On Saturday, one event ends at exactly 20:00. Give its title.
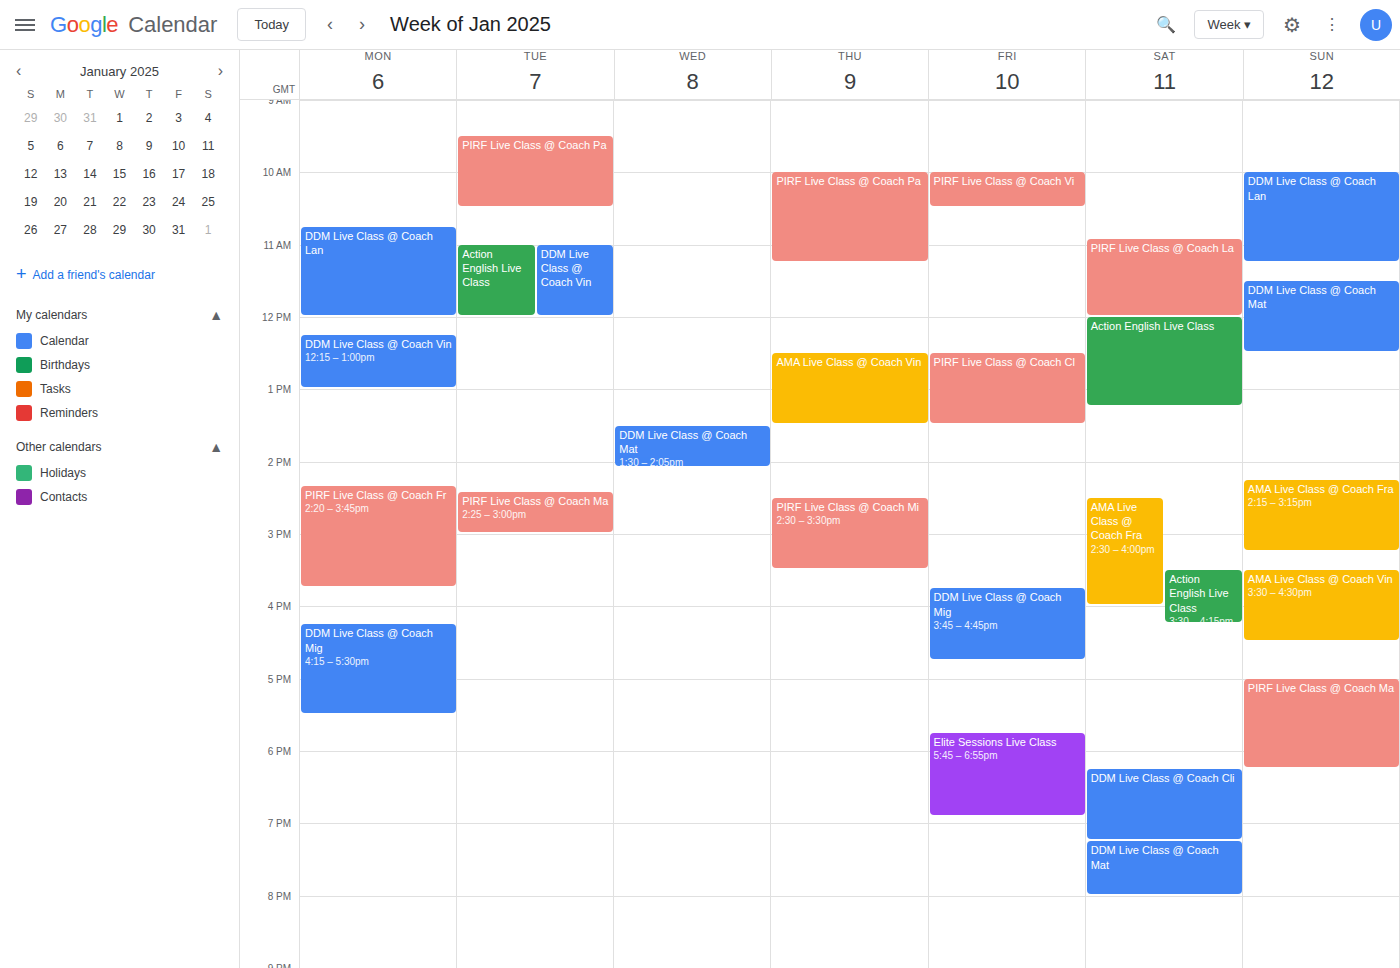
"DDM Live Class @ Coach Mat"